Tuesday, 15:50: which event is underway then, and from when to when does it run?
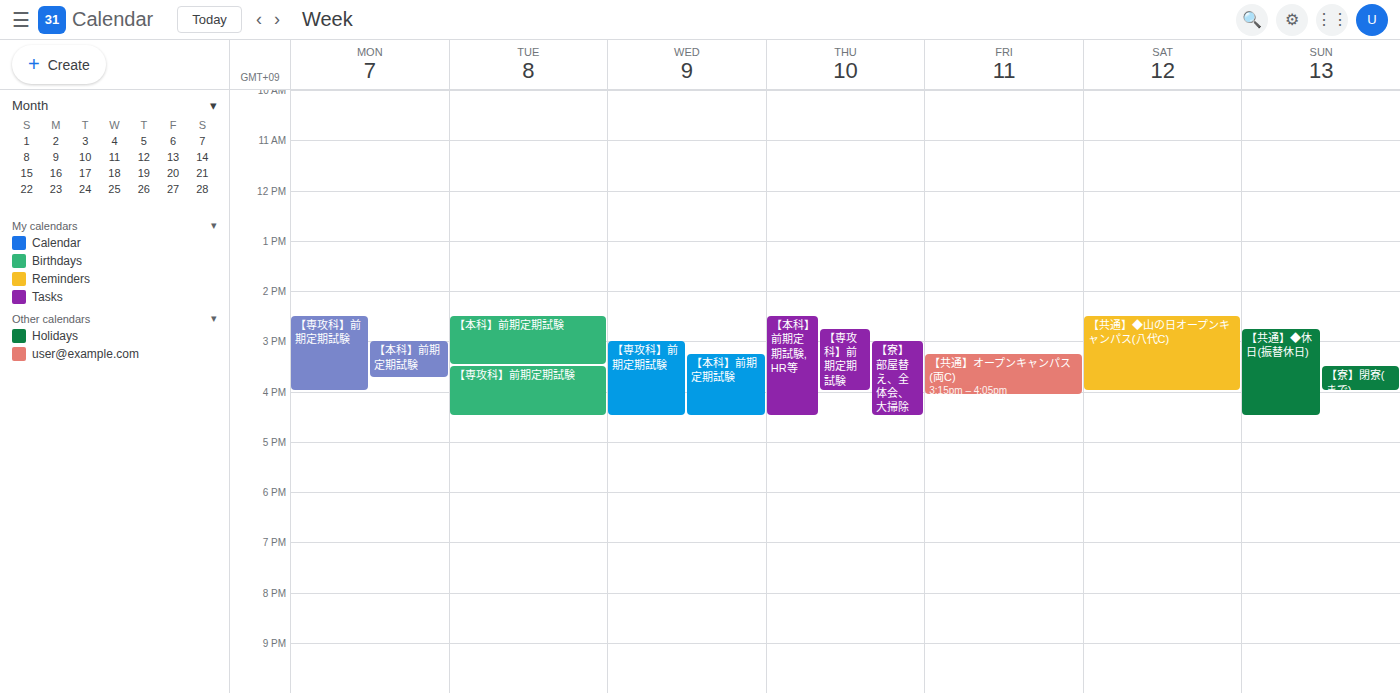
"【専攻科】前期定期試験", 15:30 to 16:30